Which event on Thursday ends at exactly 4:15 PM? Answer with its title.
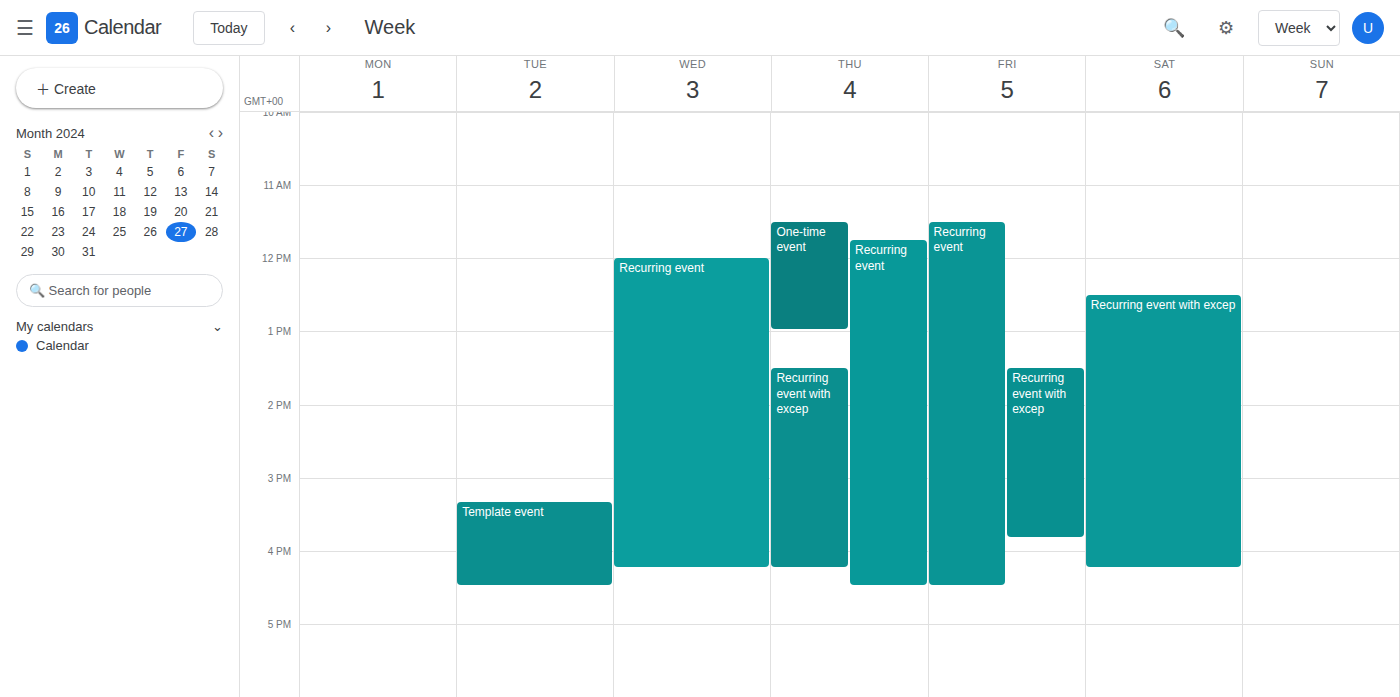
"Recurring event with excep"